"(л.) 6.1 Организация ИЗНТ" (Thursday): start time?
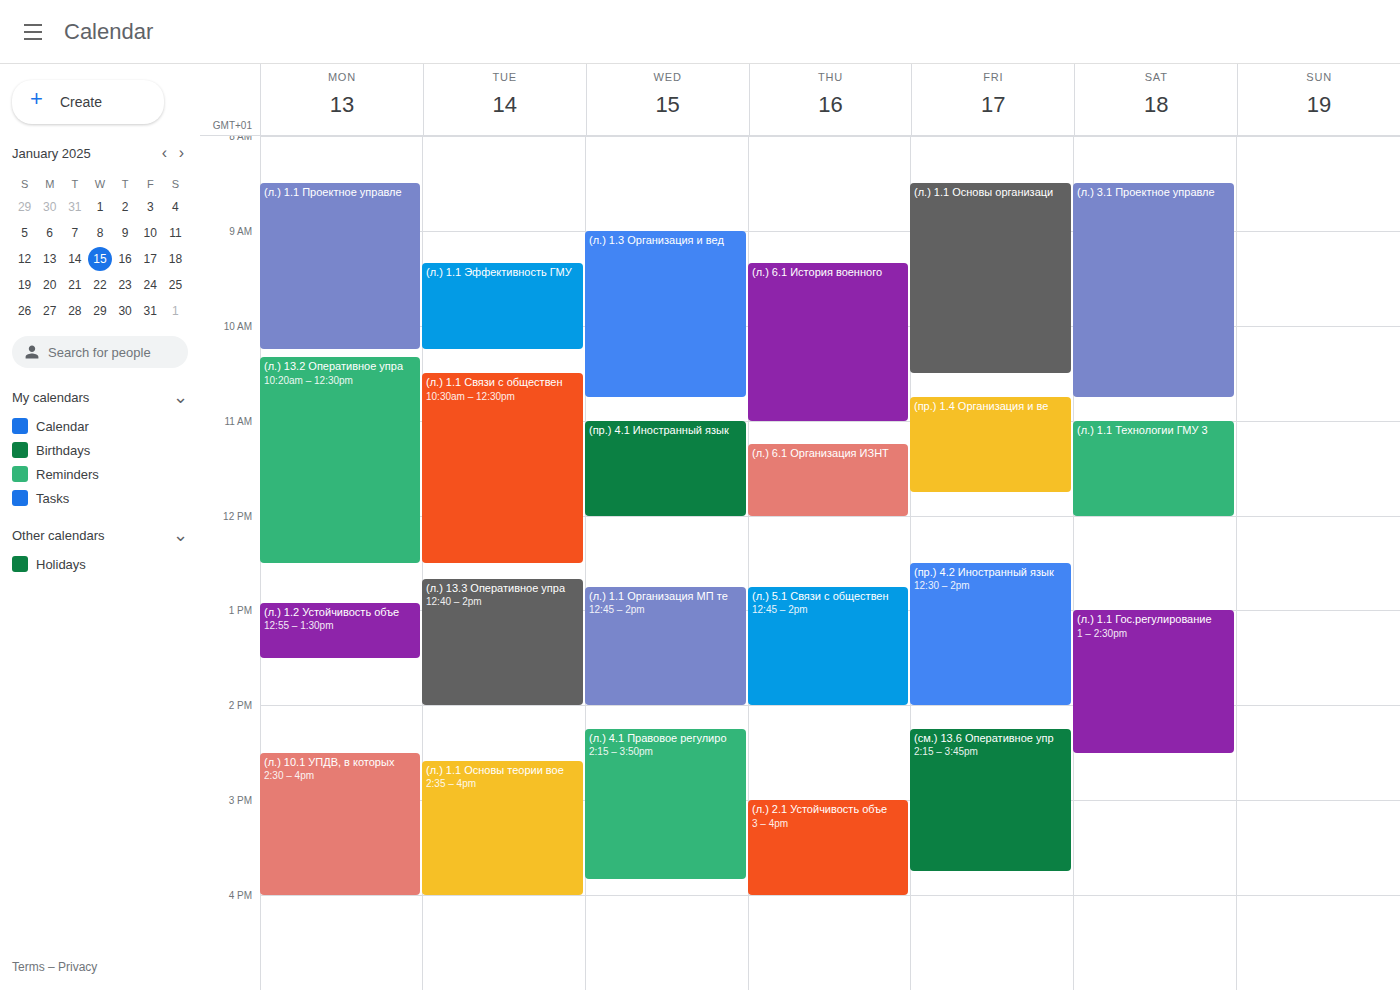
11:15 AM